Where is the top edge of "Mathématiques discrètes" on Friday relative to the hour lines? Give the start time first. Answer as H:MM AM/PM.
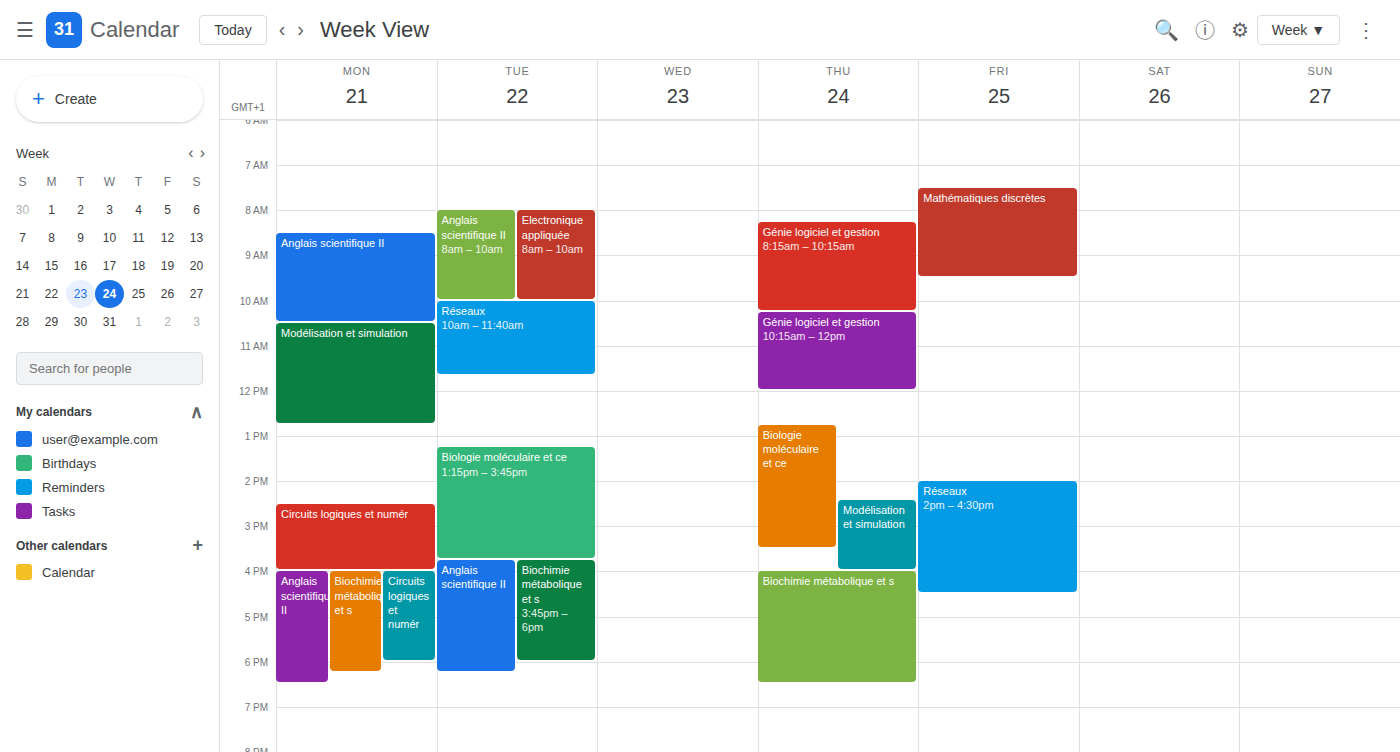
7:30 AM -- halfway between the 7 AM and 8 AM lines.